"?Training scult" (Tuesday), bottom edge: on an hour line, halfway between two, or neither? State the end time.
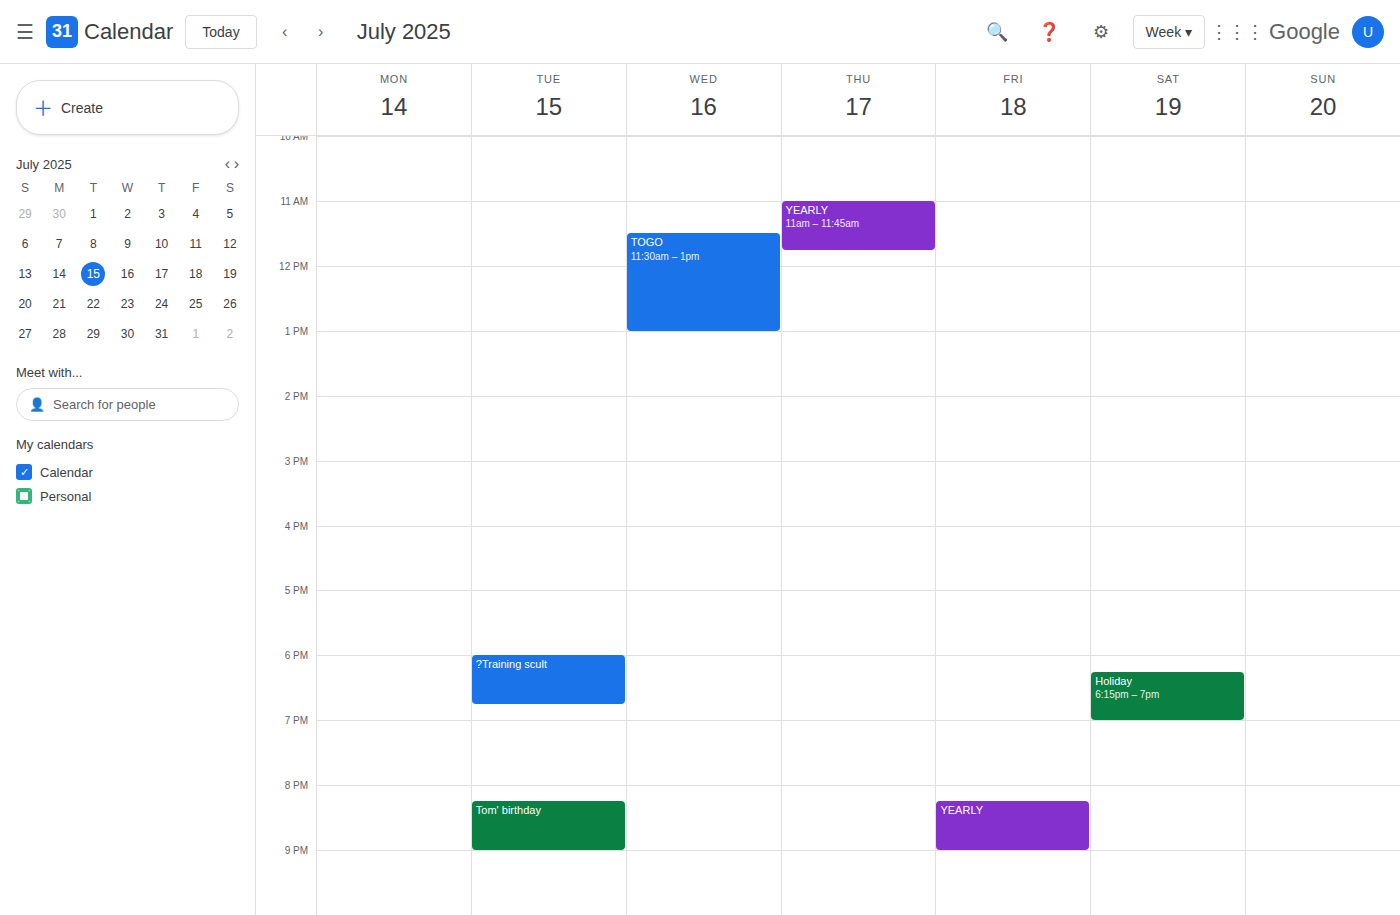
6:45 PM -- neither: three quarters of the way from the 6 PM line to the 7 PM line.